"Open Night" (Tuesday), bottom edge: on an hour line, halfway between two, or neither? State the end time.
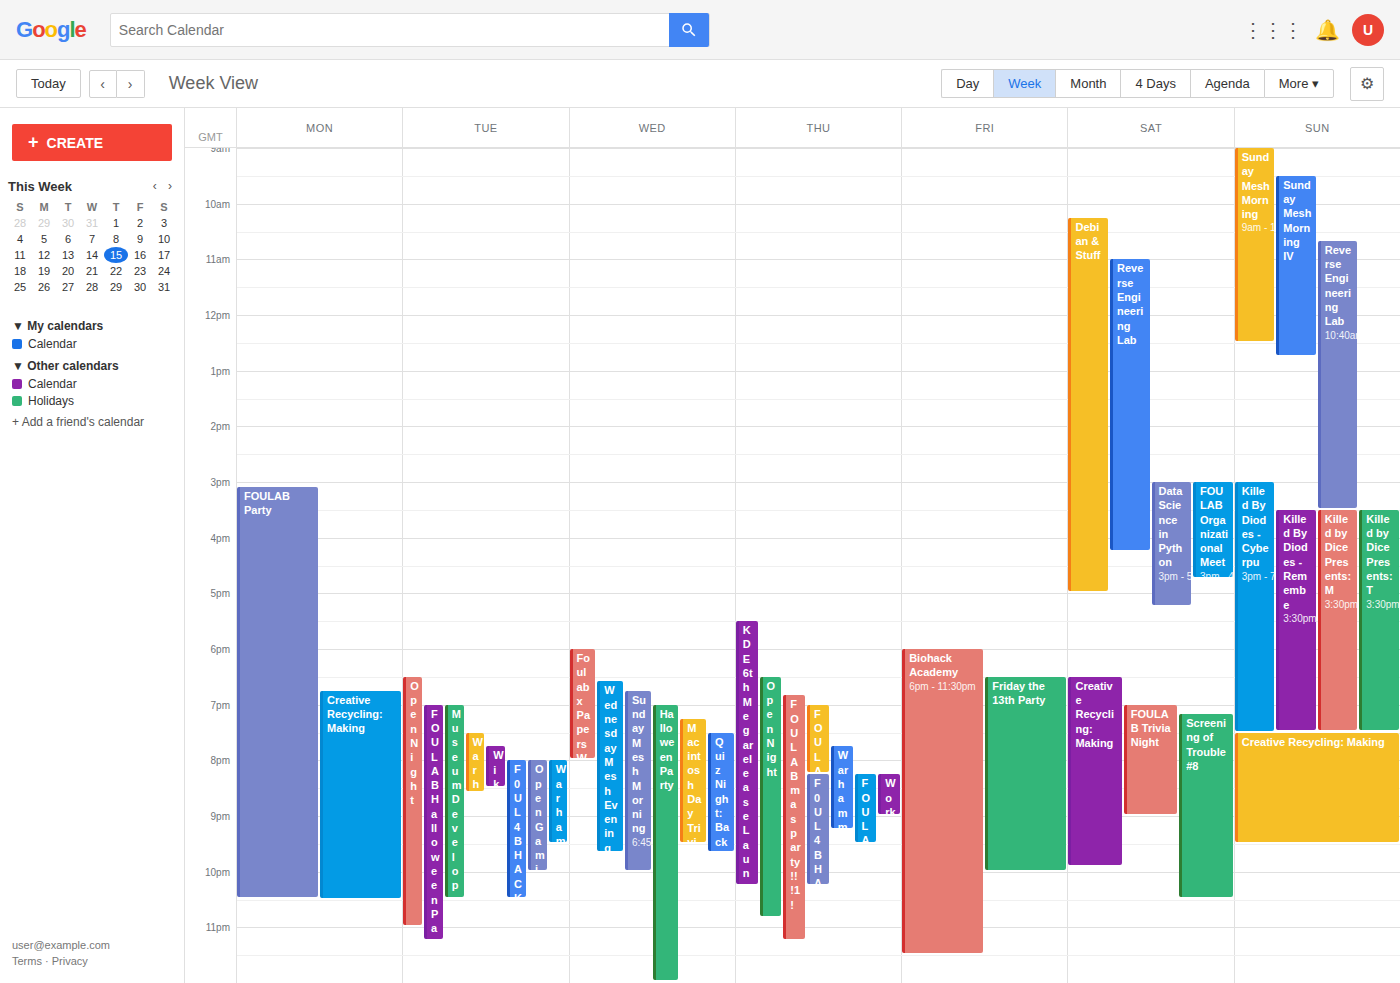
23:00 -- exactly on the 23:00 line.